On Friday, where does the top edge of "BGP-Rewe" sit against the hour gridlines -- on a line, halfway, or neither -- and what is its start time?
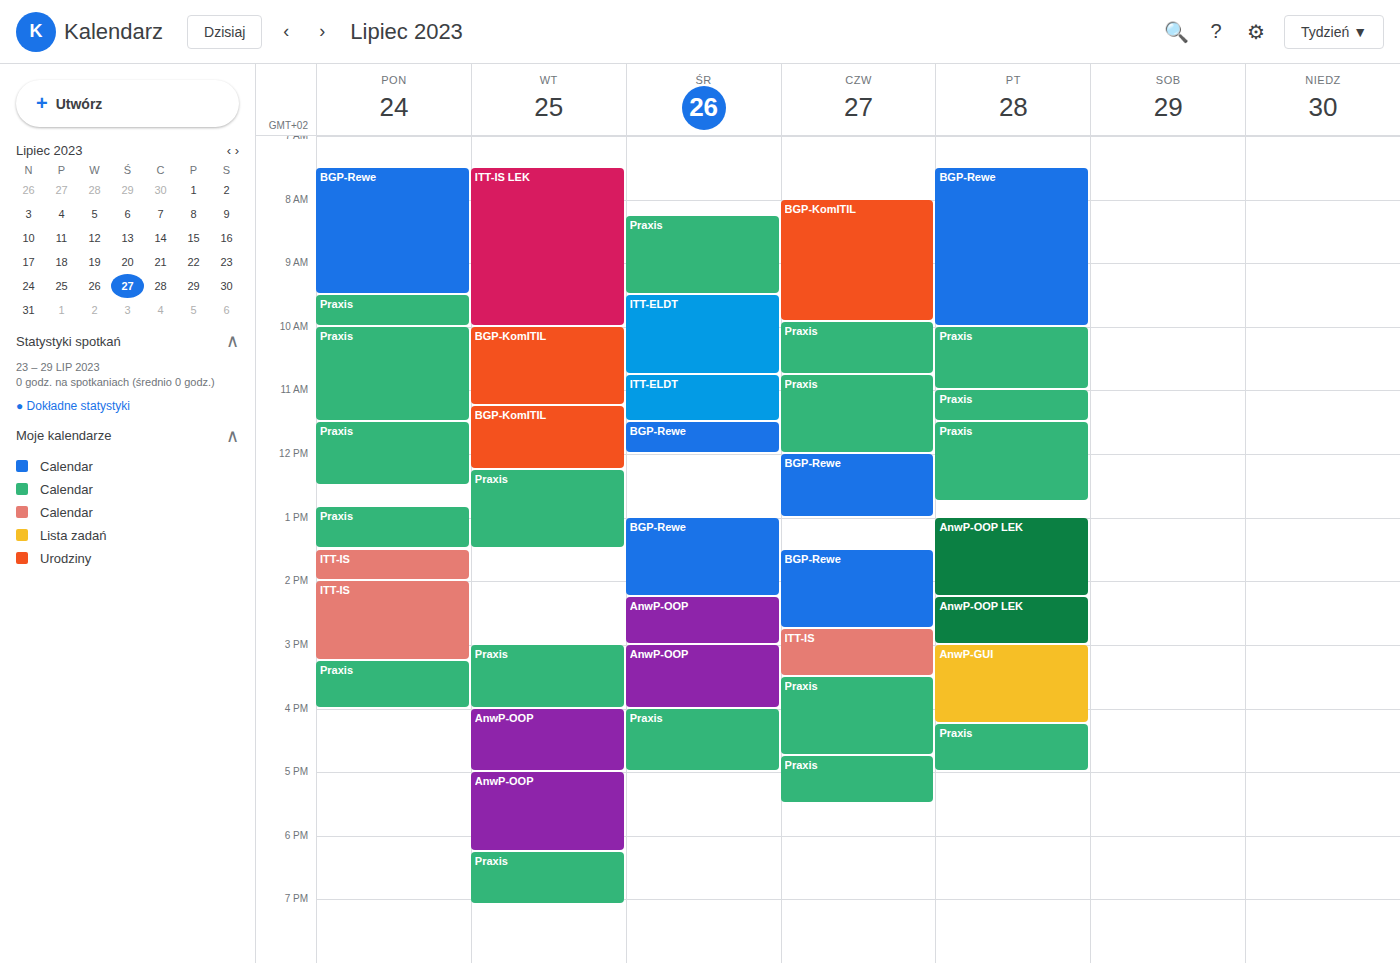
7:30 AM -- halfway between the 7 AM and 8 AM lines.